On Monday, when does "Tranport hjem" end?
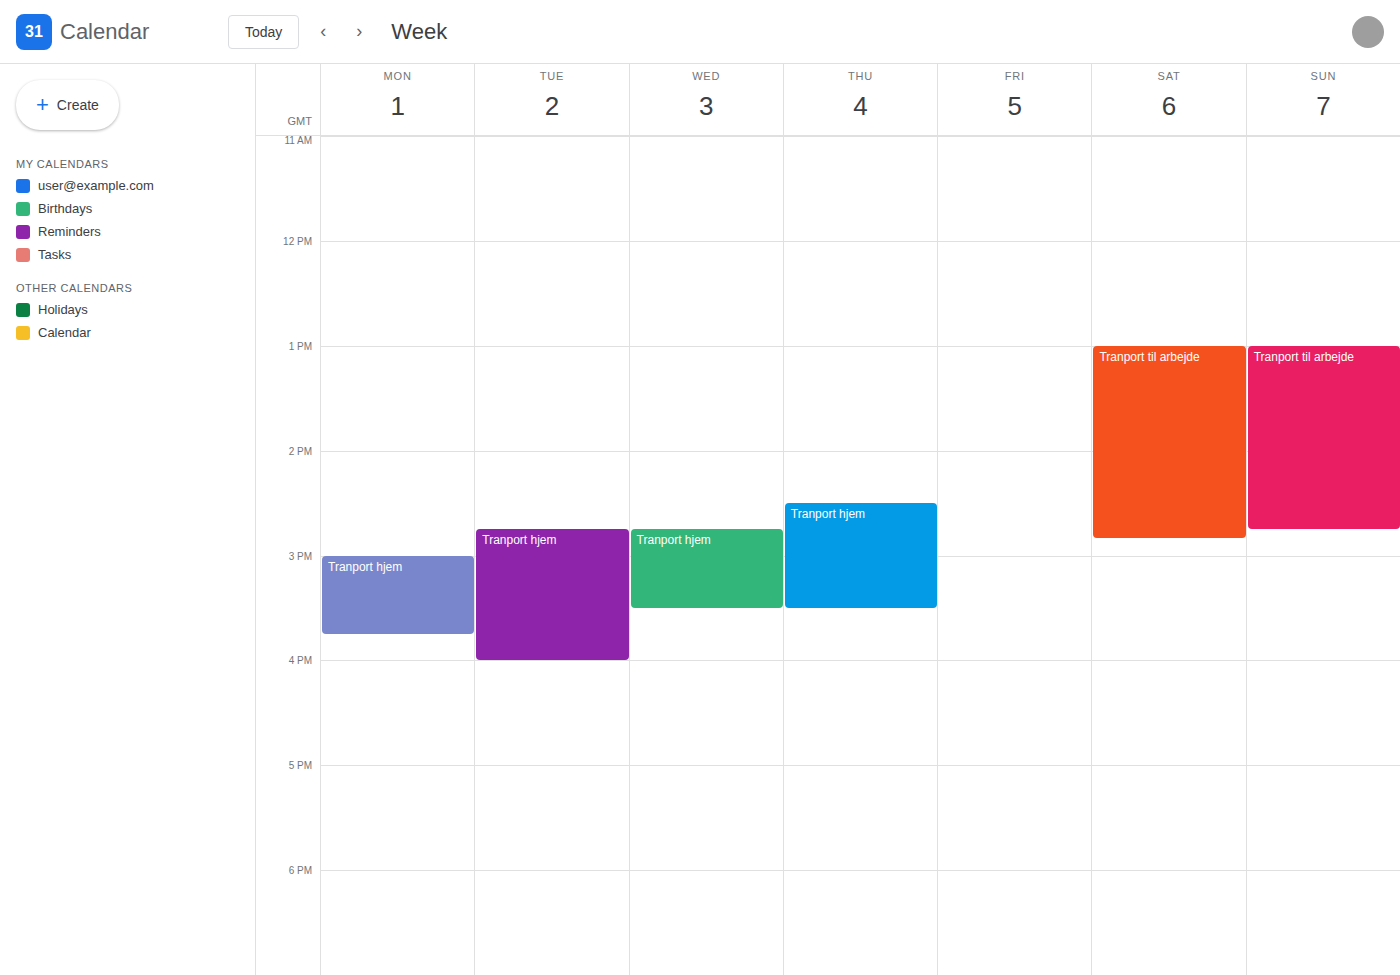
3:45 PM